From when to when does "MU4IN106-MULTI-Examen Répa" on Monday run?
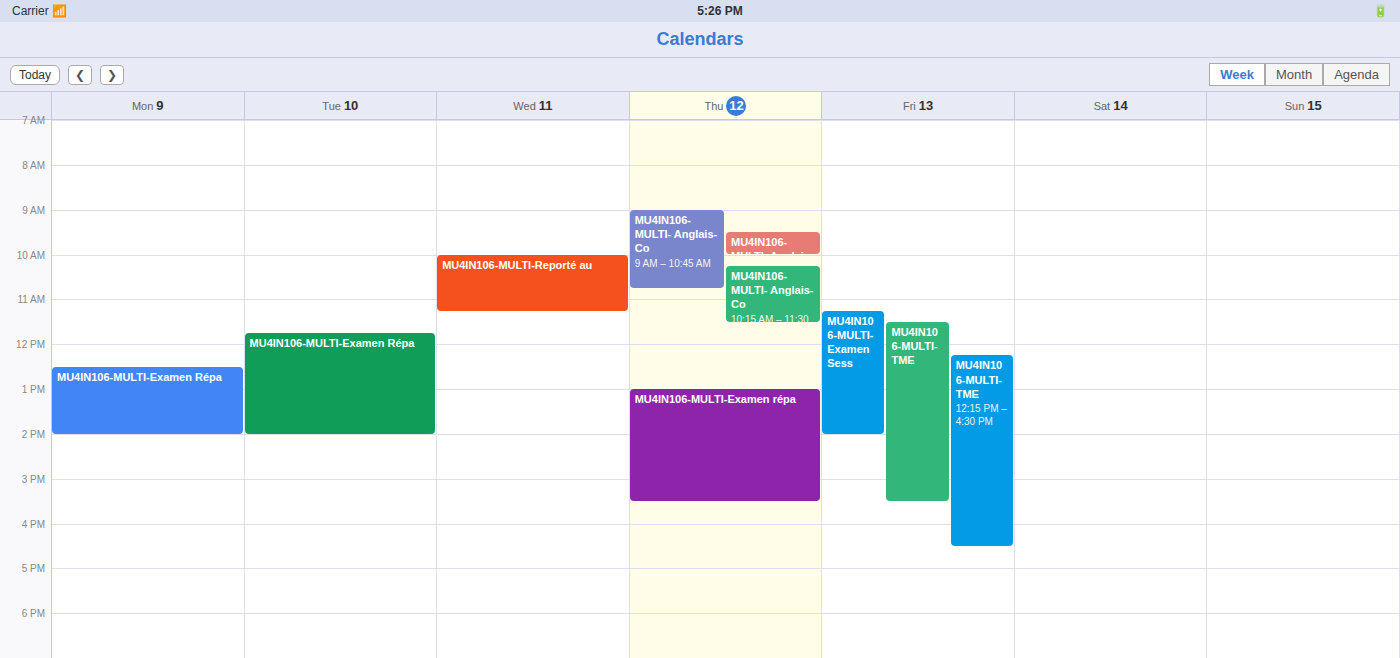
12:30 PM to 2:00 PM